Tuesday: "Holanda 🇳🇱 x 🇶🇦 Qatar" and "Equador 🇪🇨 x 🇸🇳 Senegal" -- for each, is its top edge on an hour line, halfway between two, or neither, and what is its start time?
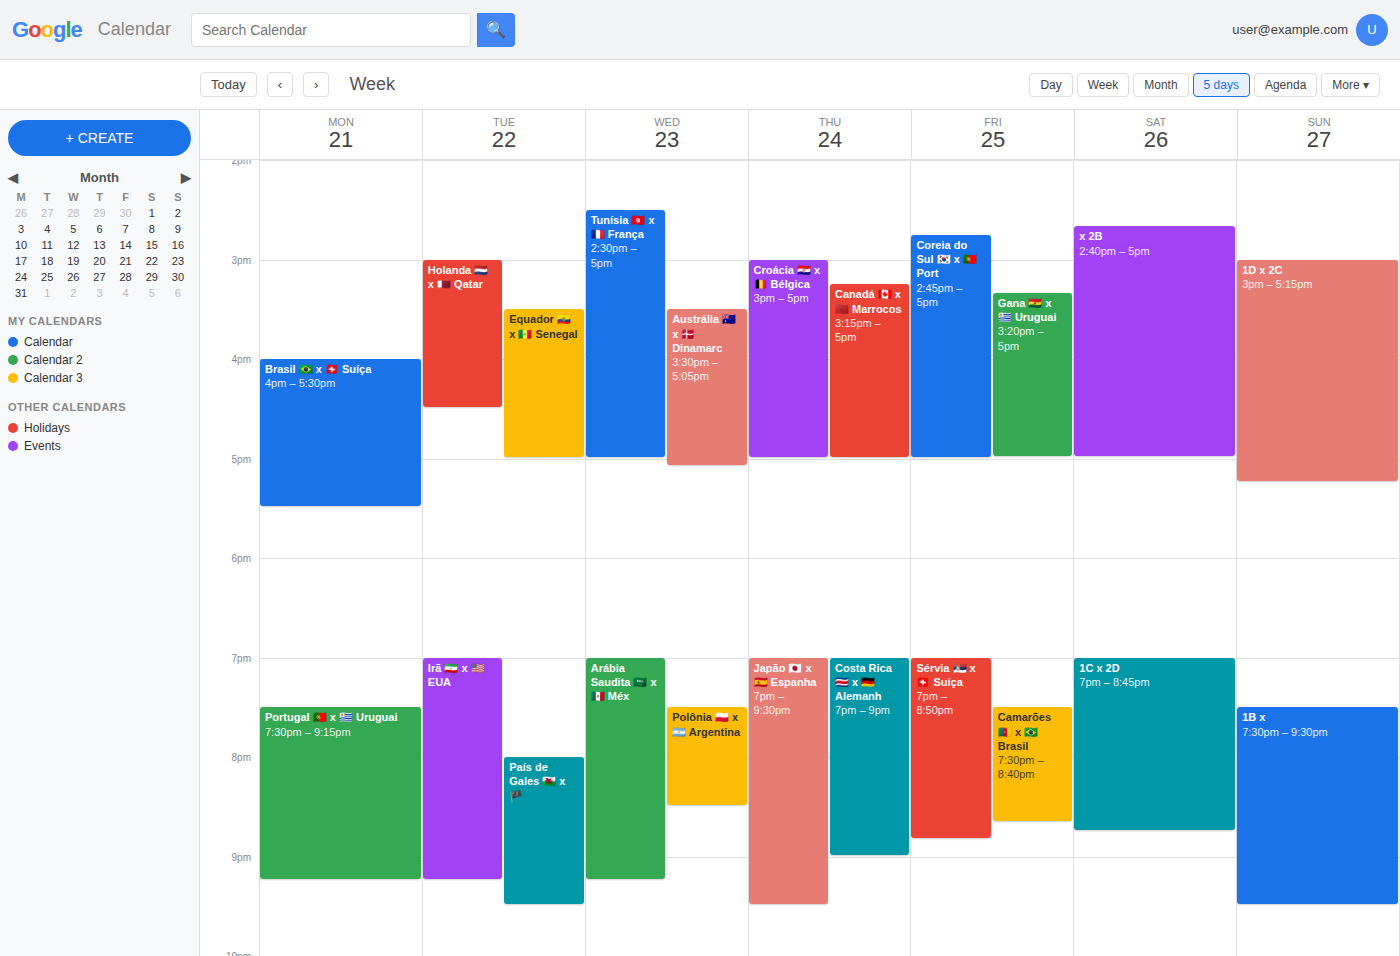
"Holanda 🇳🇱 x 🇶🇦 Qatar": 15:00, exactly on the 15:00 line. "Equador 🇪🇨 x 🇸🇳 Senegal": 15:30, halfway between the 15:00 and 16:00 lines.